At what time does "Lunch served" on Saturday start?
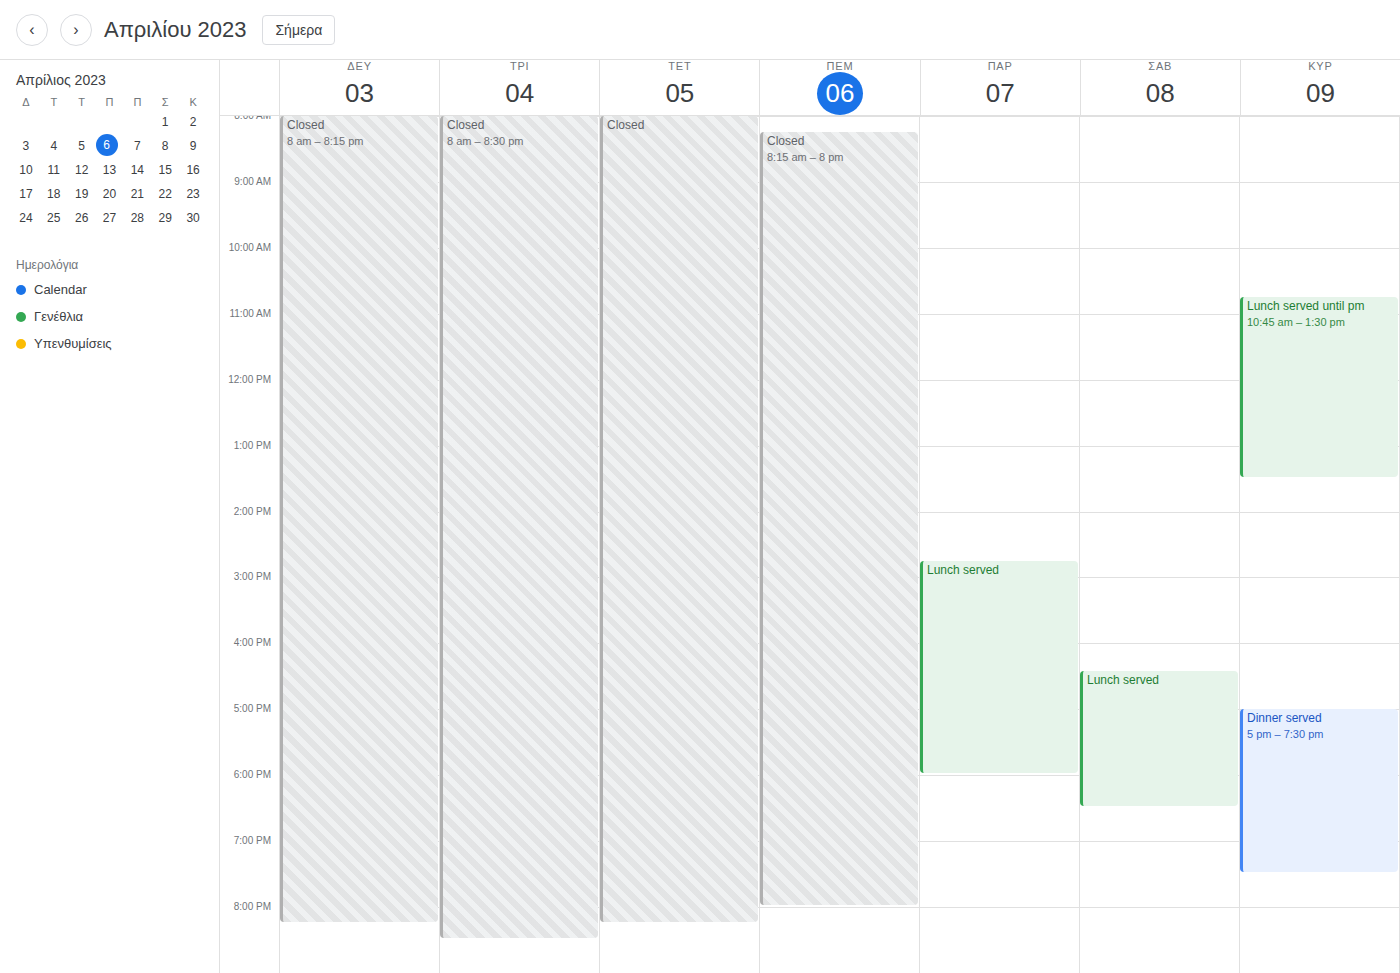
16:25